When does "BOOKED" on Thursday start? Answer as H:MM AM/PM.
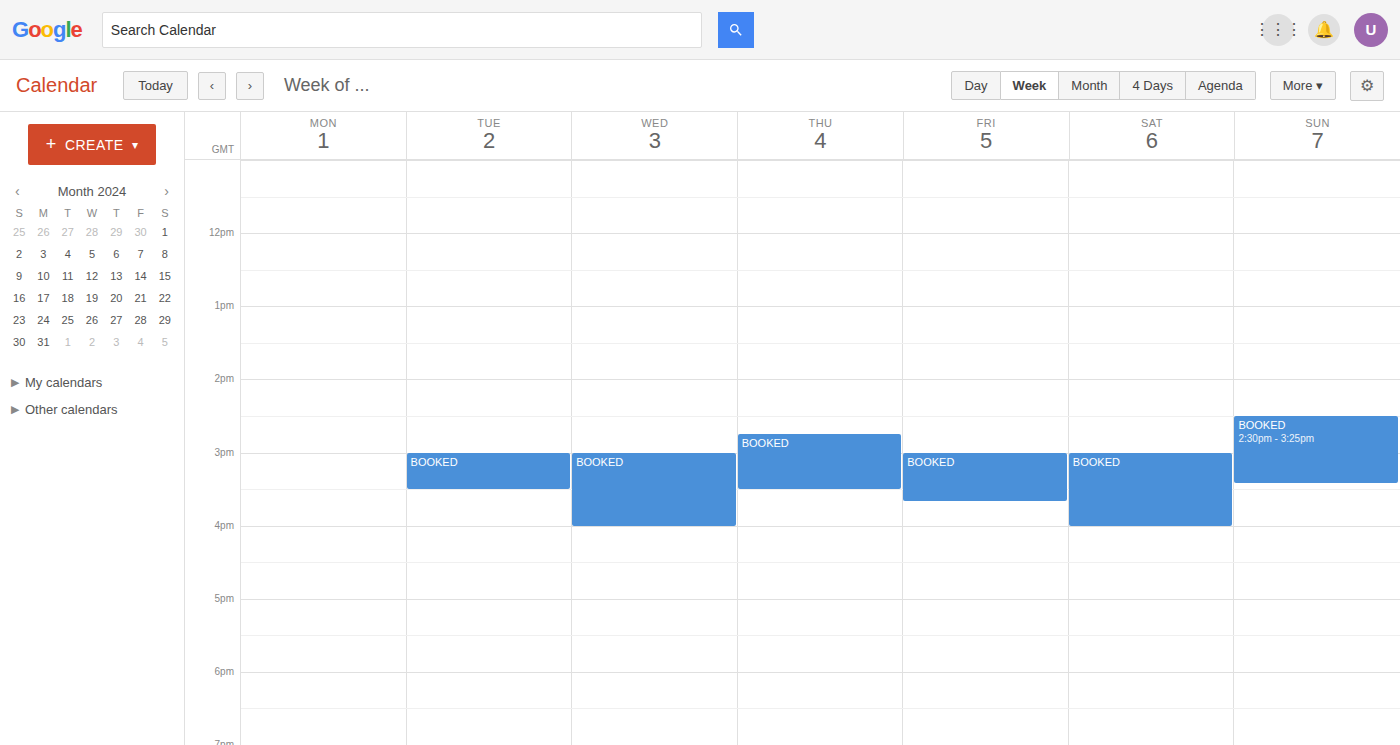
2:45 PM